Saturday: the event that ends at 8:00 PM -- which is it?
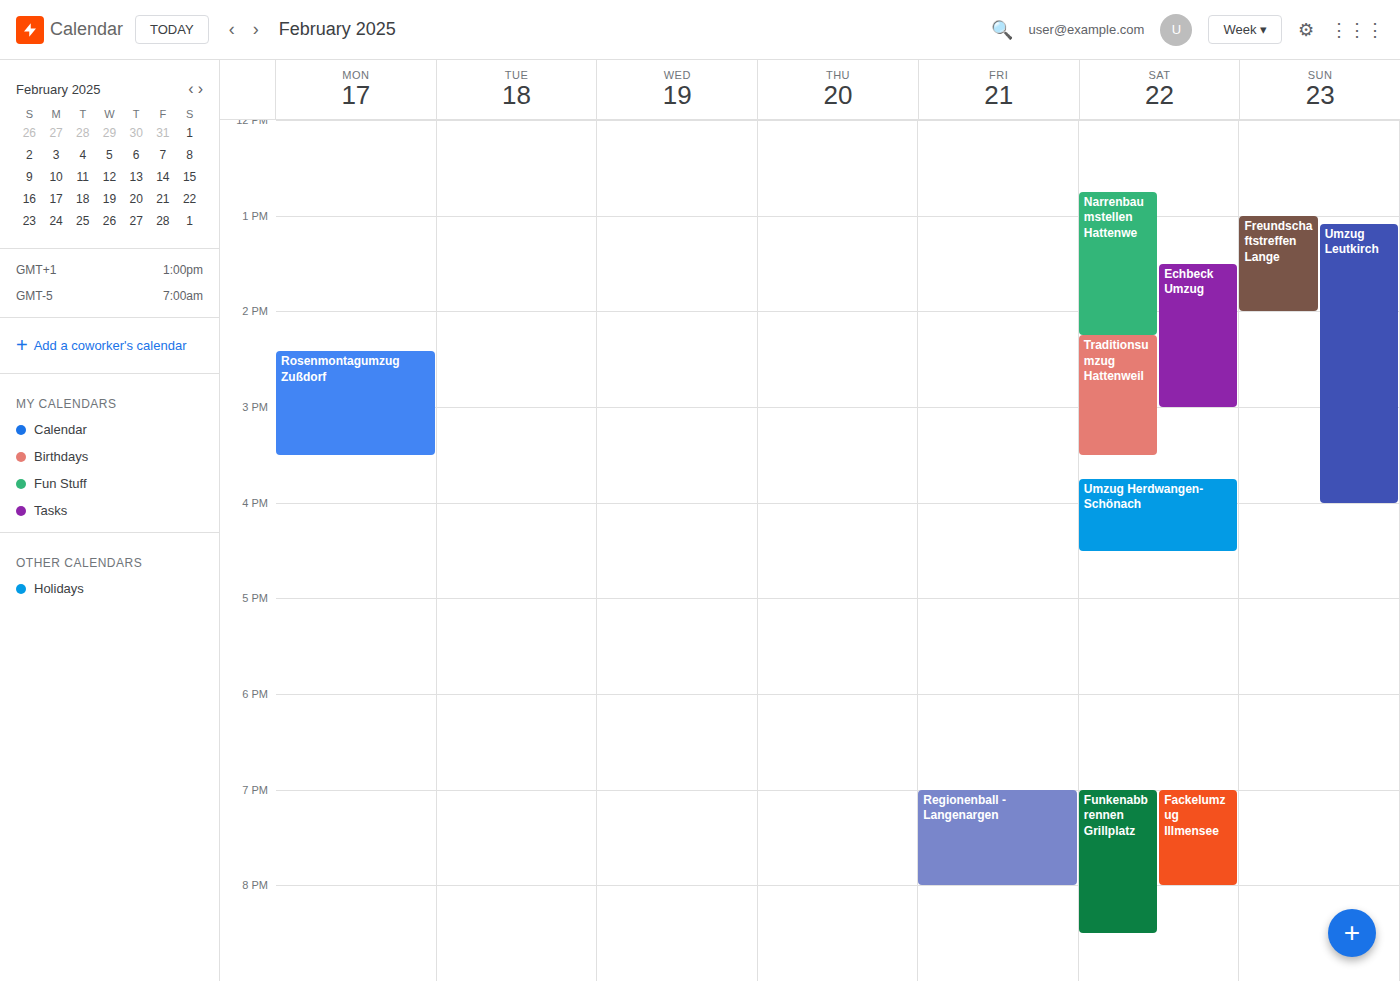
"Fackelumzug Illmensee"